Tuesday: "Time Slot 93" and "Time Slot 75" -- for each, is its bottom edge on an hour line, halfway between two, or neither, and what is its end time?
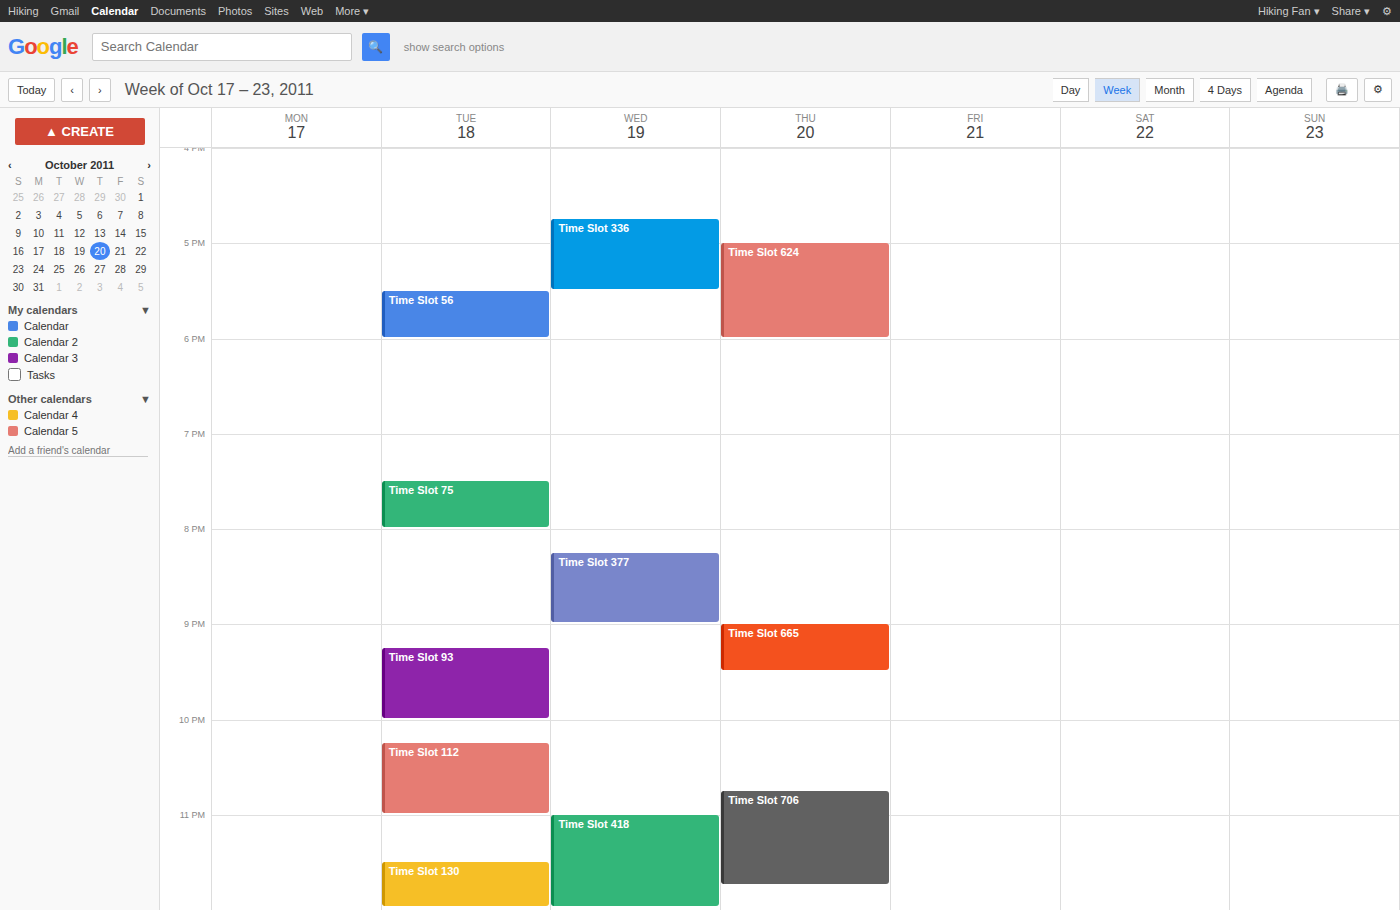
"Time Slot 93": 10:00 PM, exactly on the 10 PM line. "Time Slot 75": 8:00 PM, exactly on the 8 PM line.